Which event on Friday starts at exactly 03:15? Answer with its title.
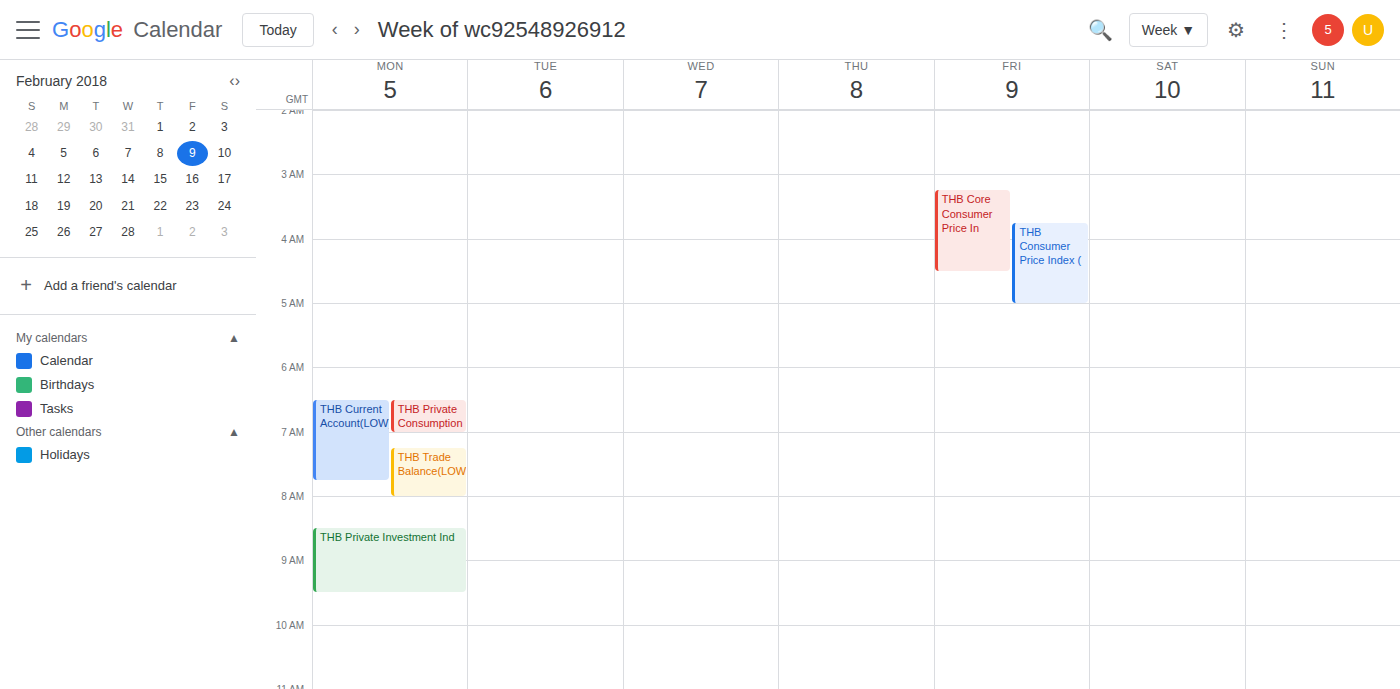
"THB Core Consumer Price In"